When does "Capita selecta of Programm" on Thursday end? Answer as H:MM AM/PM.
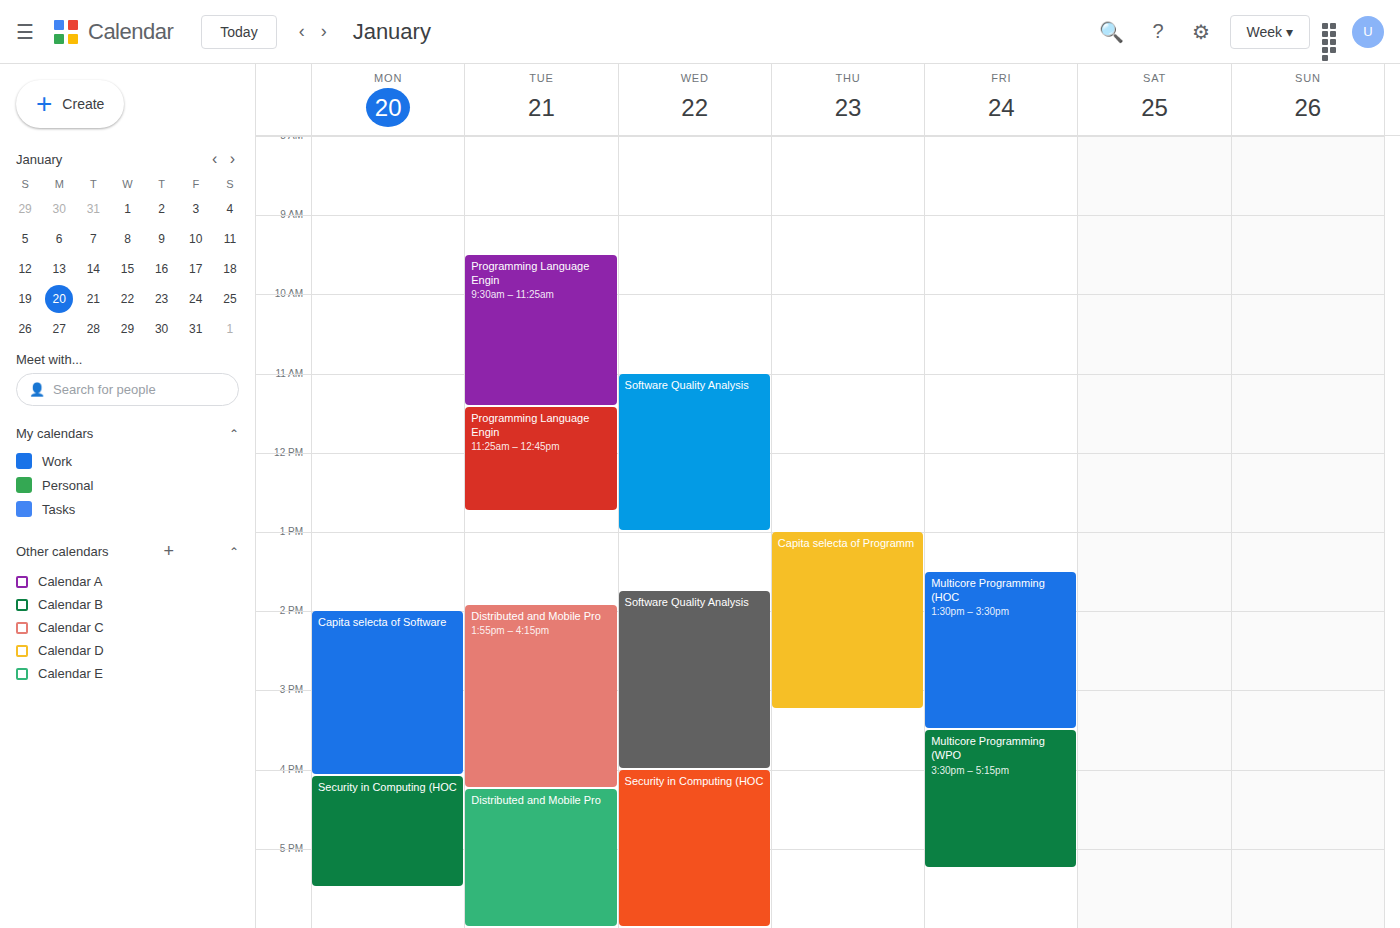
3:15 PM